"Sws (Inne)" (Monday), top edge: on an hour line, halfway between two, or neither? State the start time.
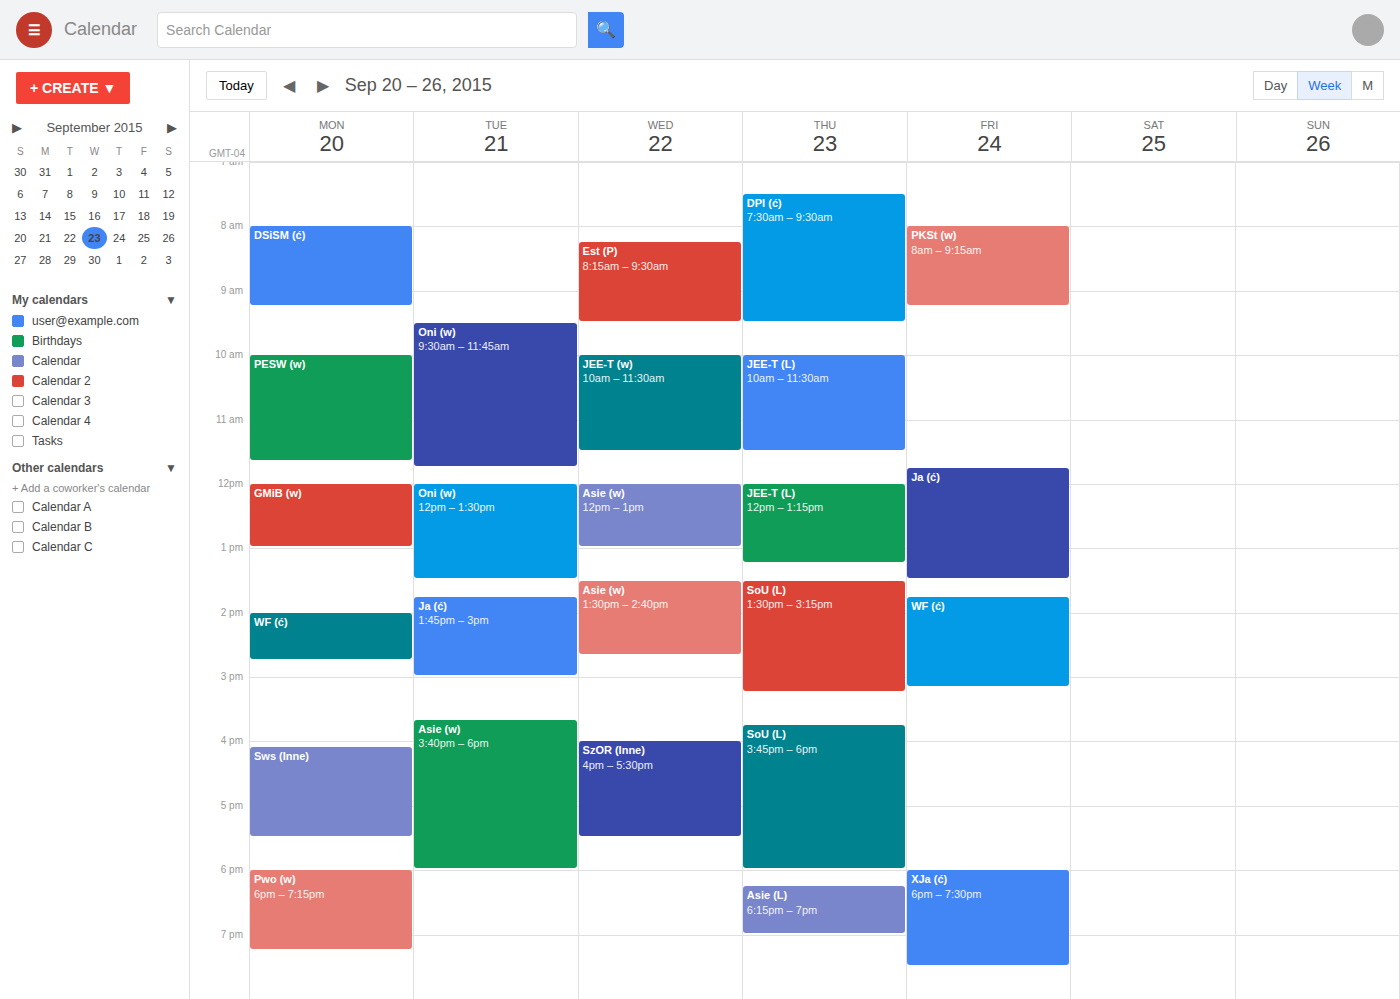
4:05 PM -- neither: 5 minutes below the 4 PM line and 55 minutes above the 5 PM line.